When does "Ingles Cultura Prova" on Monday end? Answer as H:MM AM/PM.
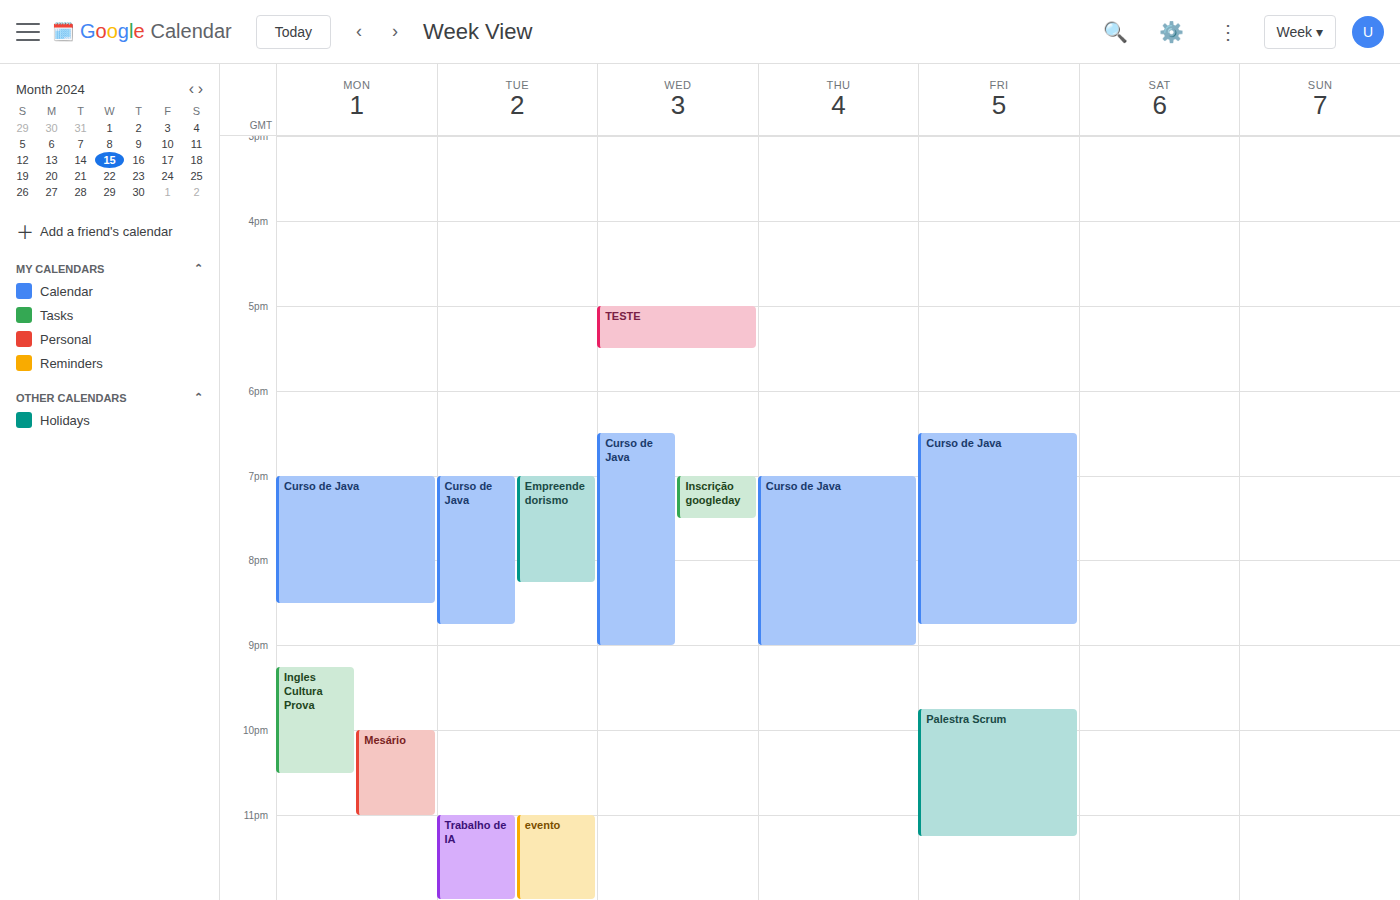
10:30 PM